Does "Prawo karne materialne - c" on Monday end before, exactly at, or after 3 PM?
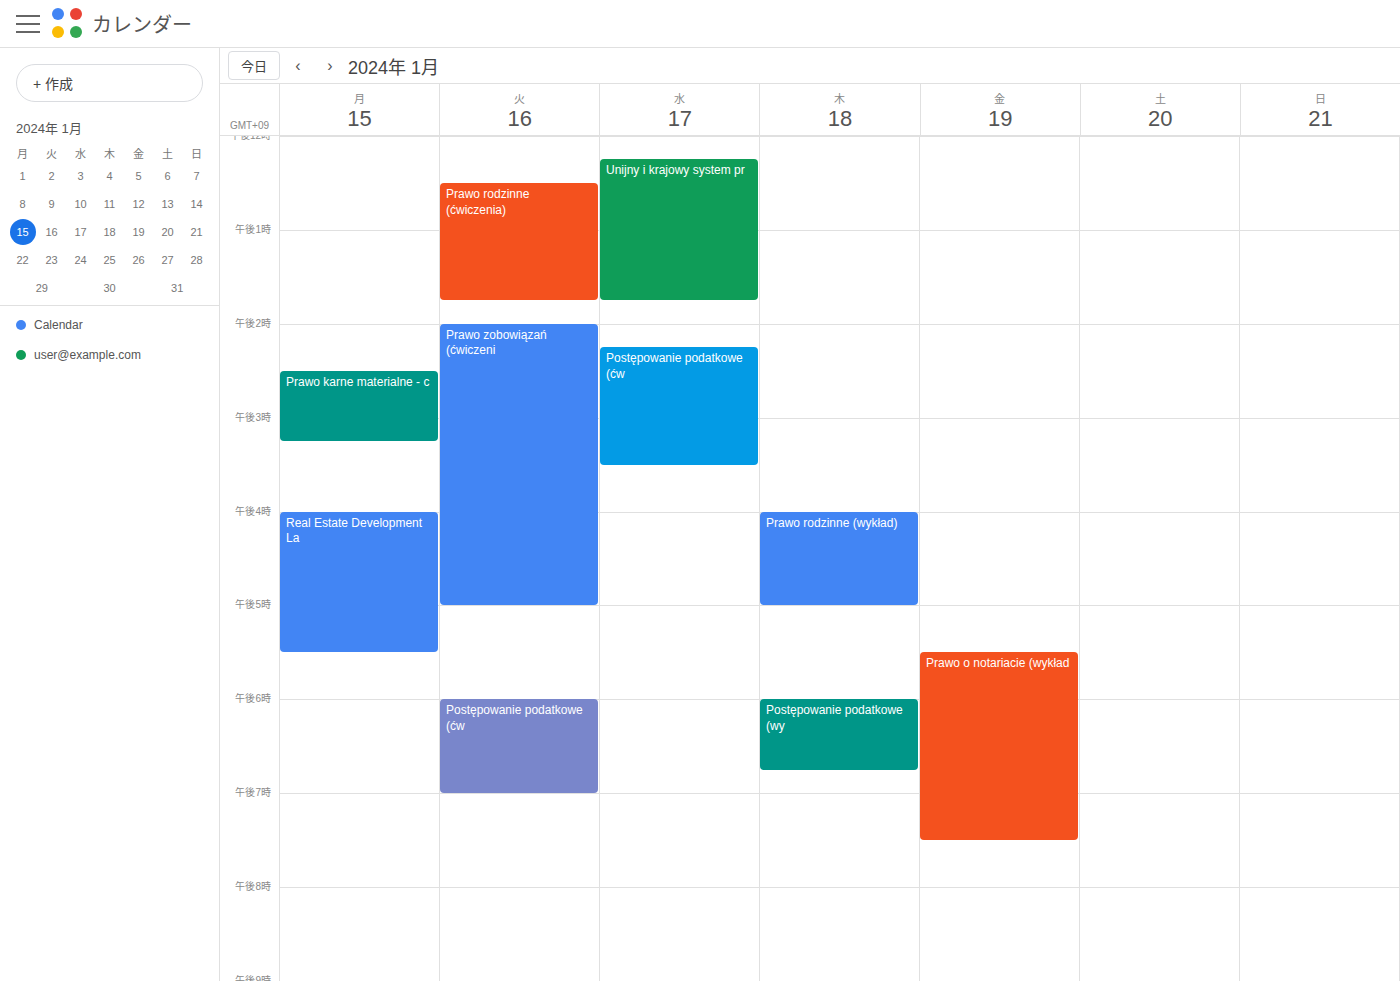
3:15 PM -- after 3 PM, 15 minutes below the 3 PM line.